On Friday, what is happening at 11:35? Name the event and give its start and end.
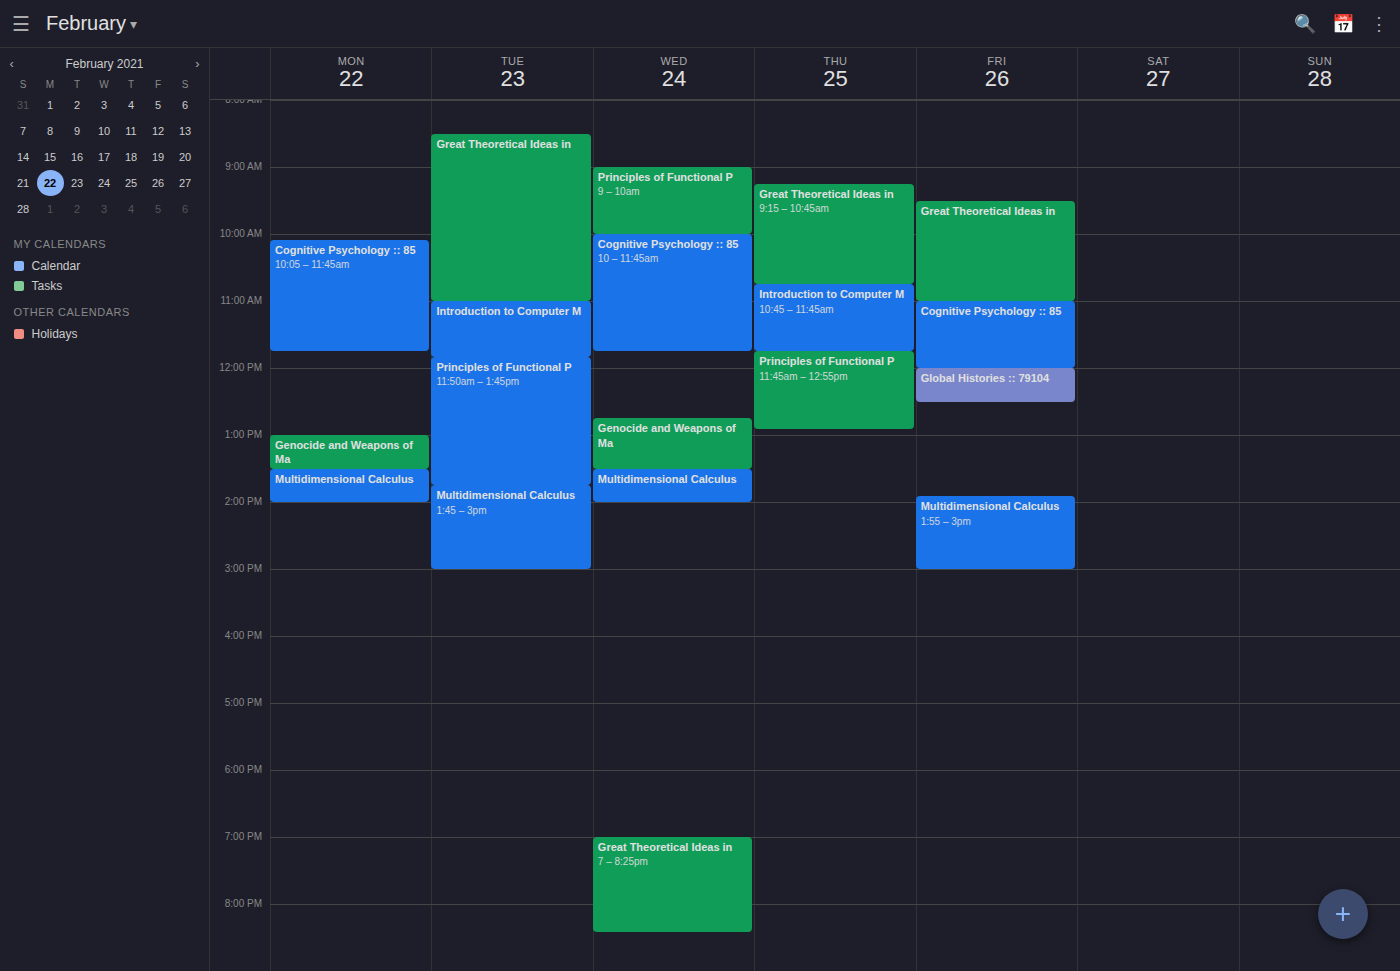
"Cognitive Psychology :: 85", 11:00 to 12:00